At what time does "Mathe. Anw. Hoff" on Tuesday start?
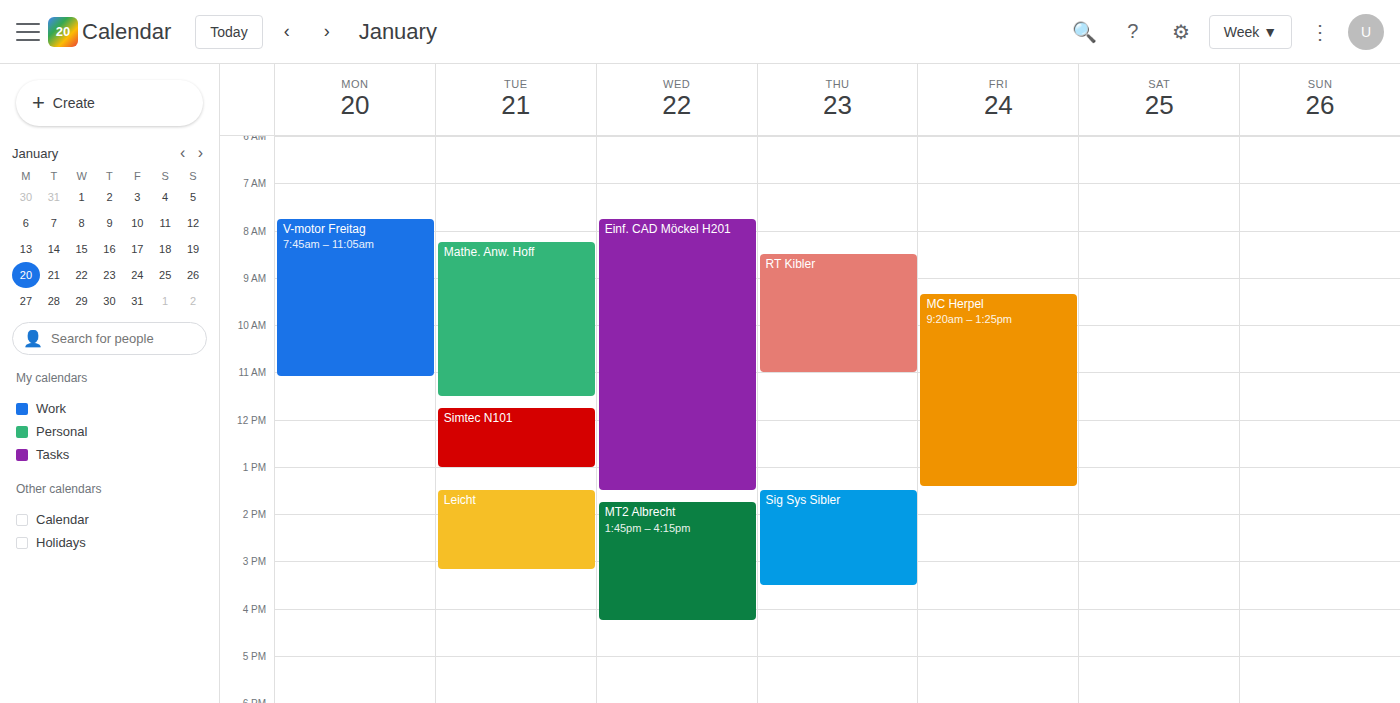
8:15 AM